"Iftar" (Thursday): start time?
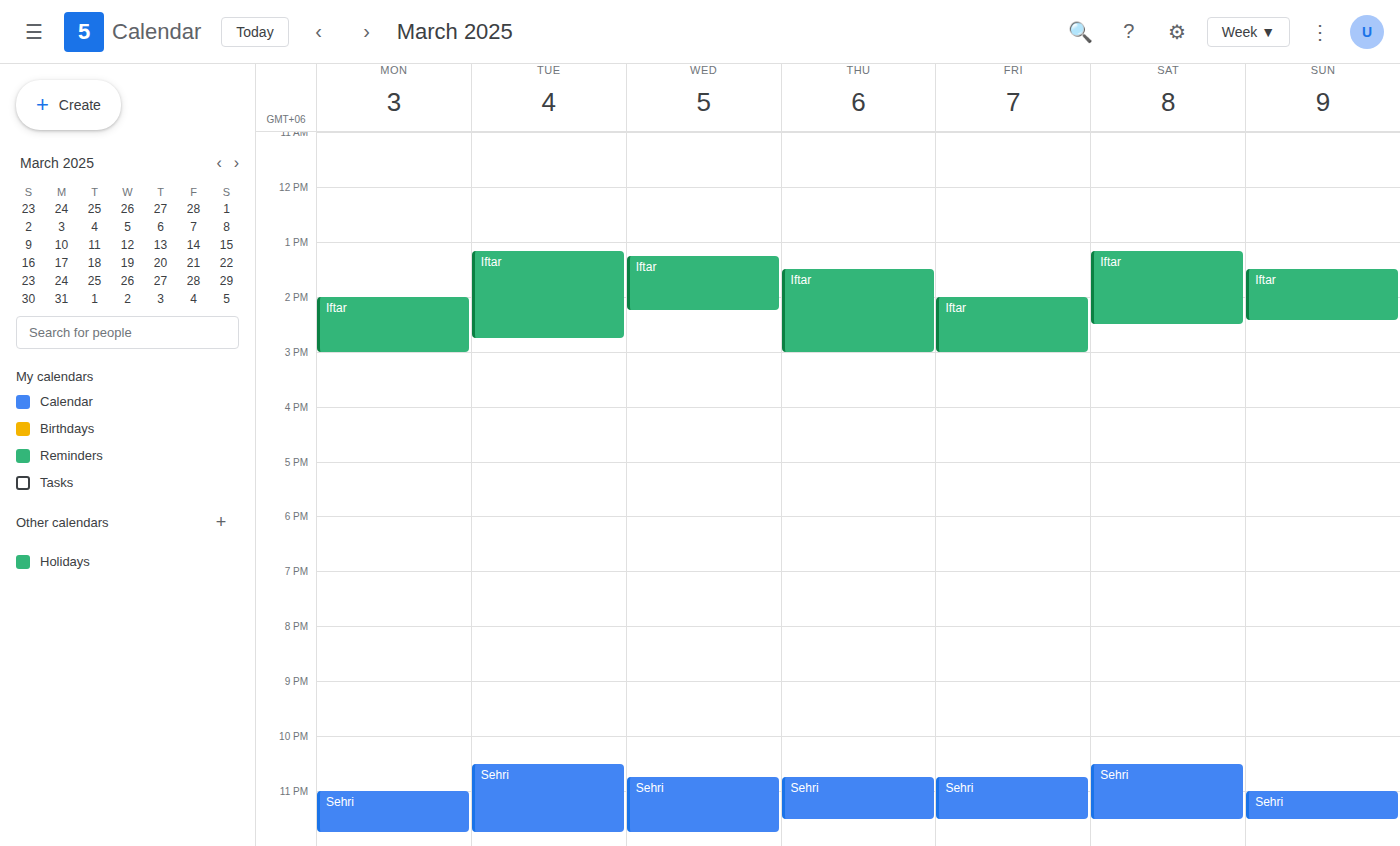
1:30 PM